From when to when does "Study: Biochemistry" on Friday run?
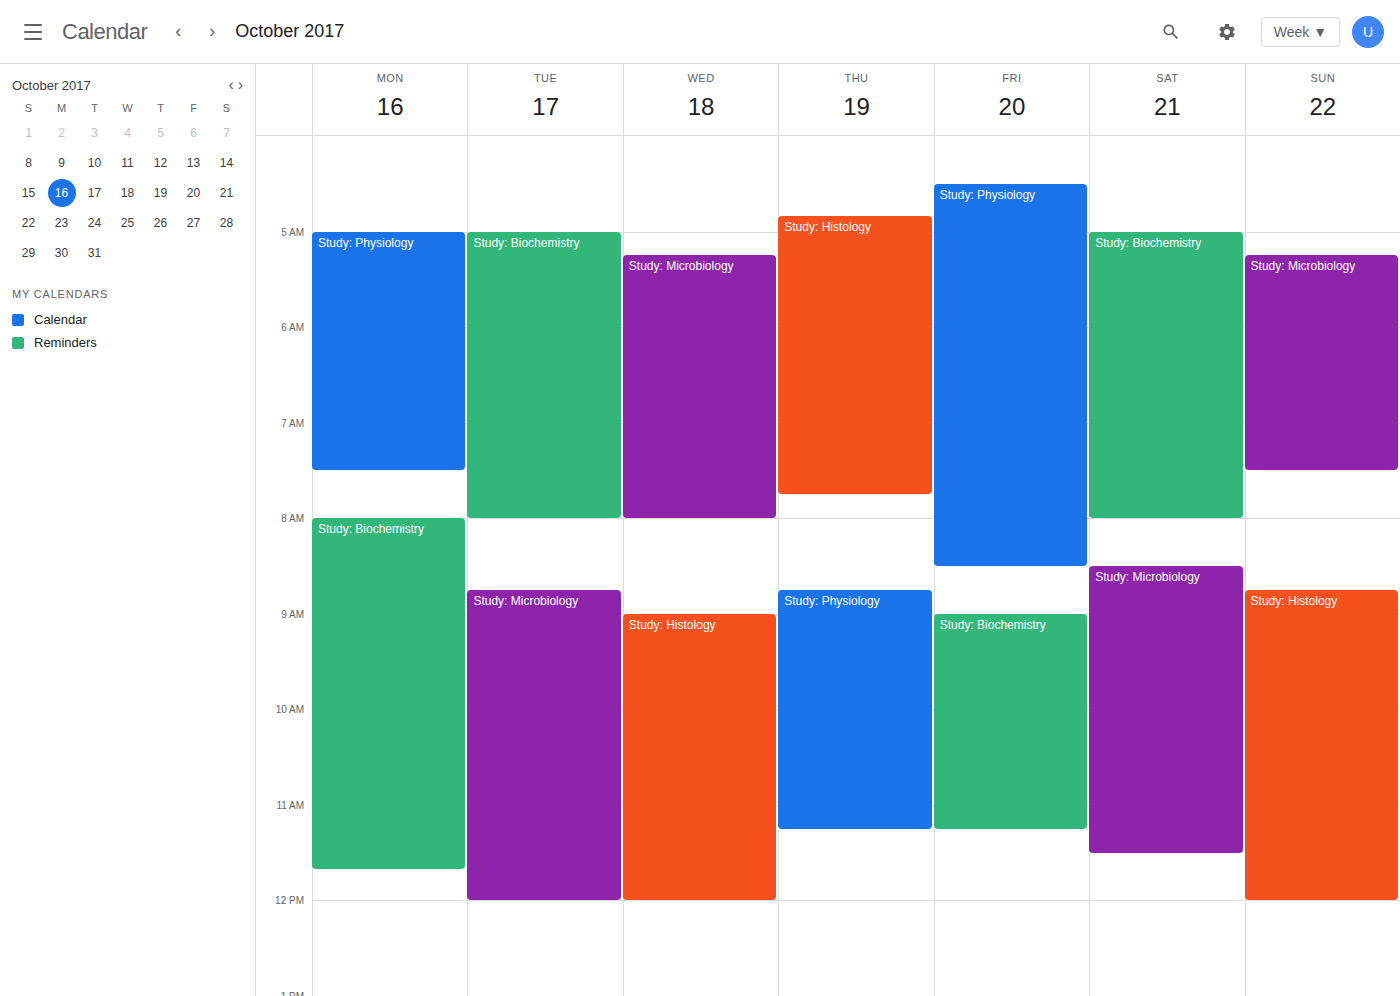
9:00 AM to 11:15 AM